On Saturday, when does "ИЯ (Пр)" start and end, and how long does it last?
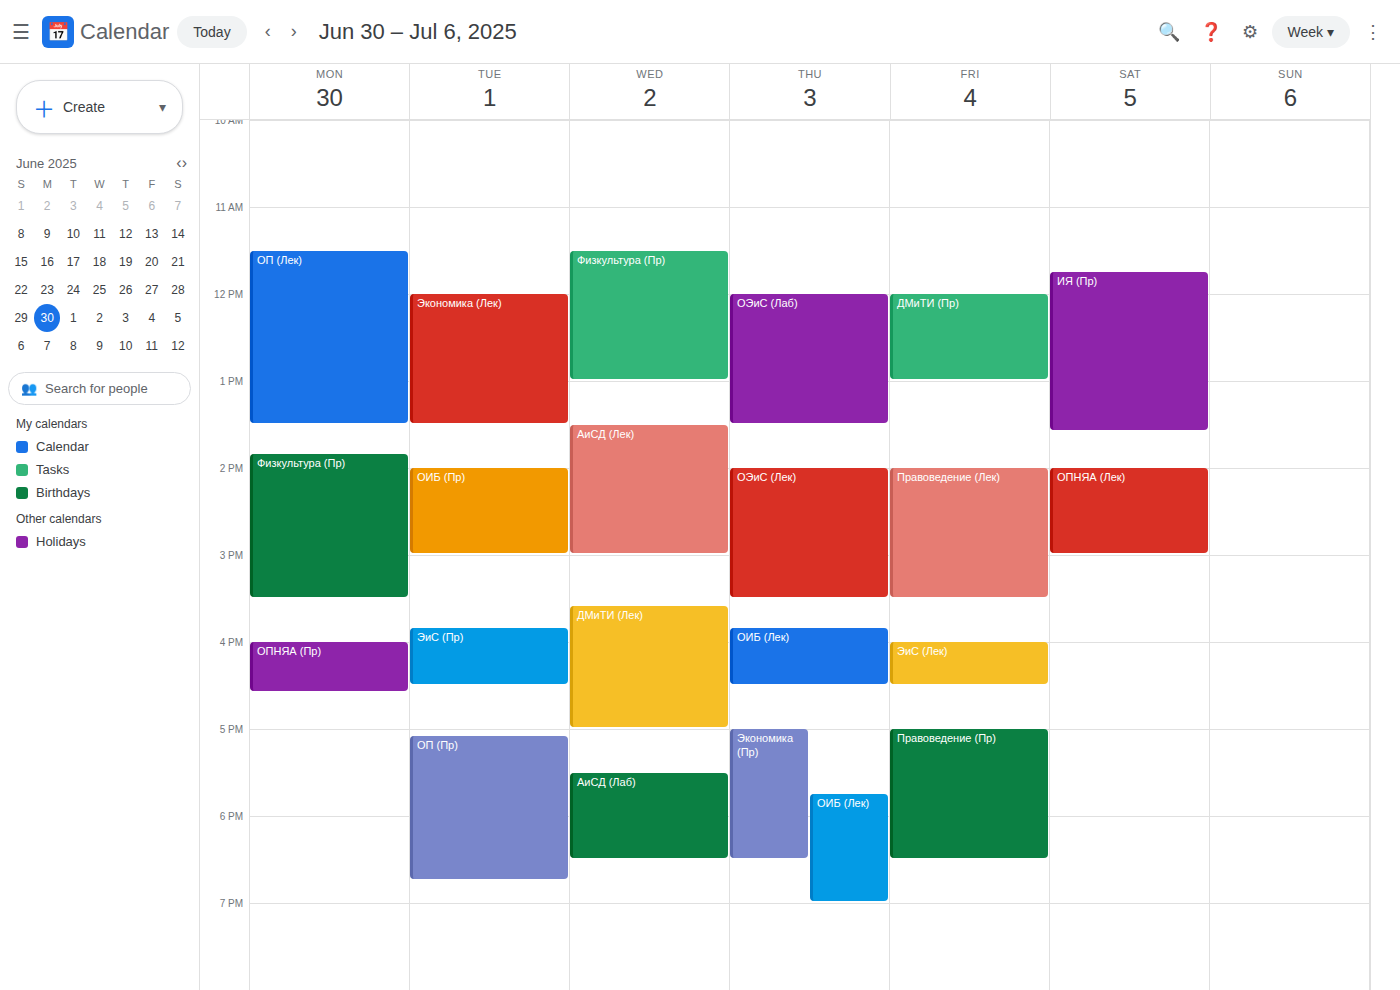
11:45 AM to 1:35 PM, 1 hour 50 minutes